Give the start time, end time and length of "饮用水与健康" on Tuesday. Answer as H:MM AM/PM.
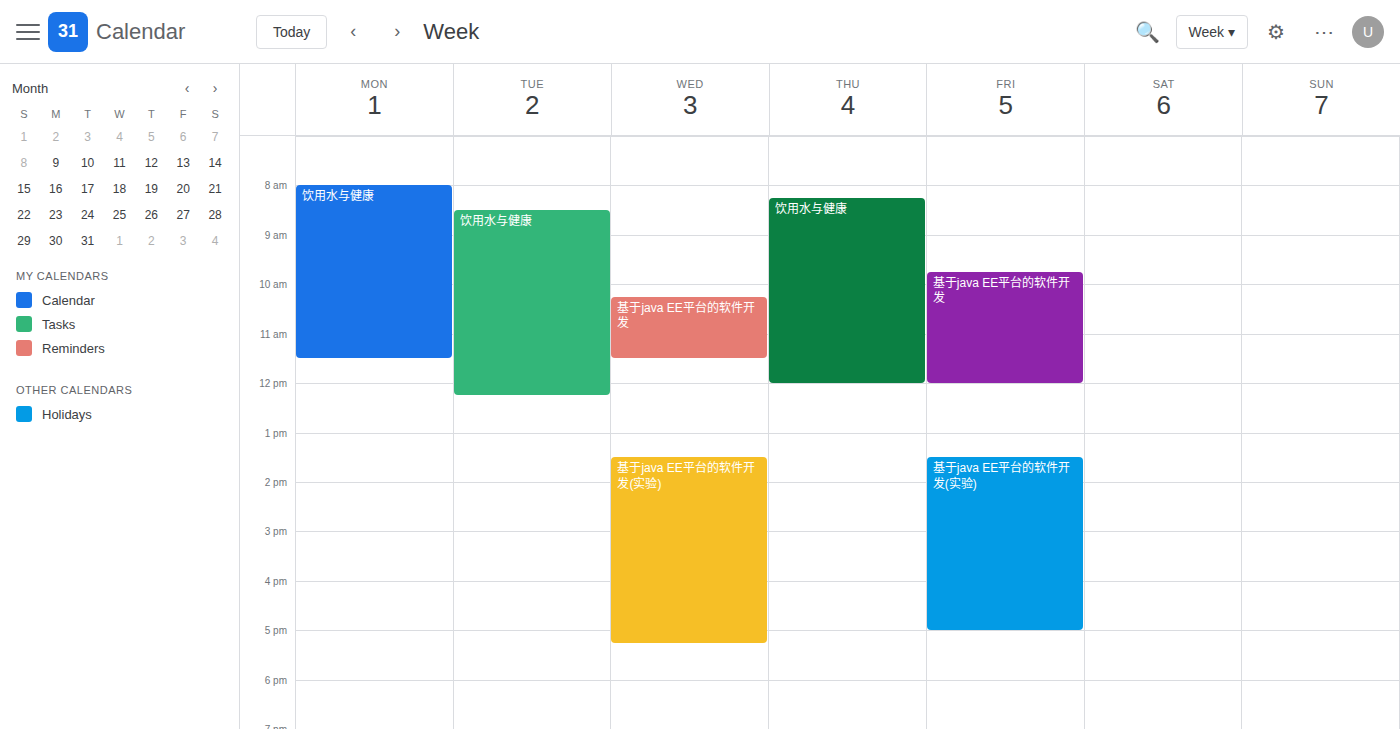
8:30 AM to 12:15 PM, 3 hours 45 minutes